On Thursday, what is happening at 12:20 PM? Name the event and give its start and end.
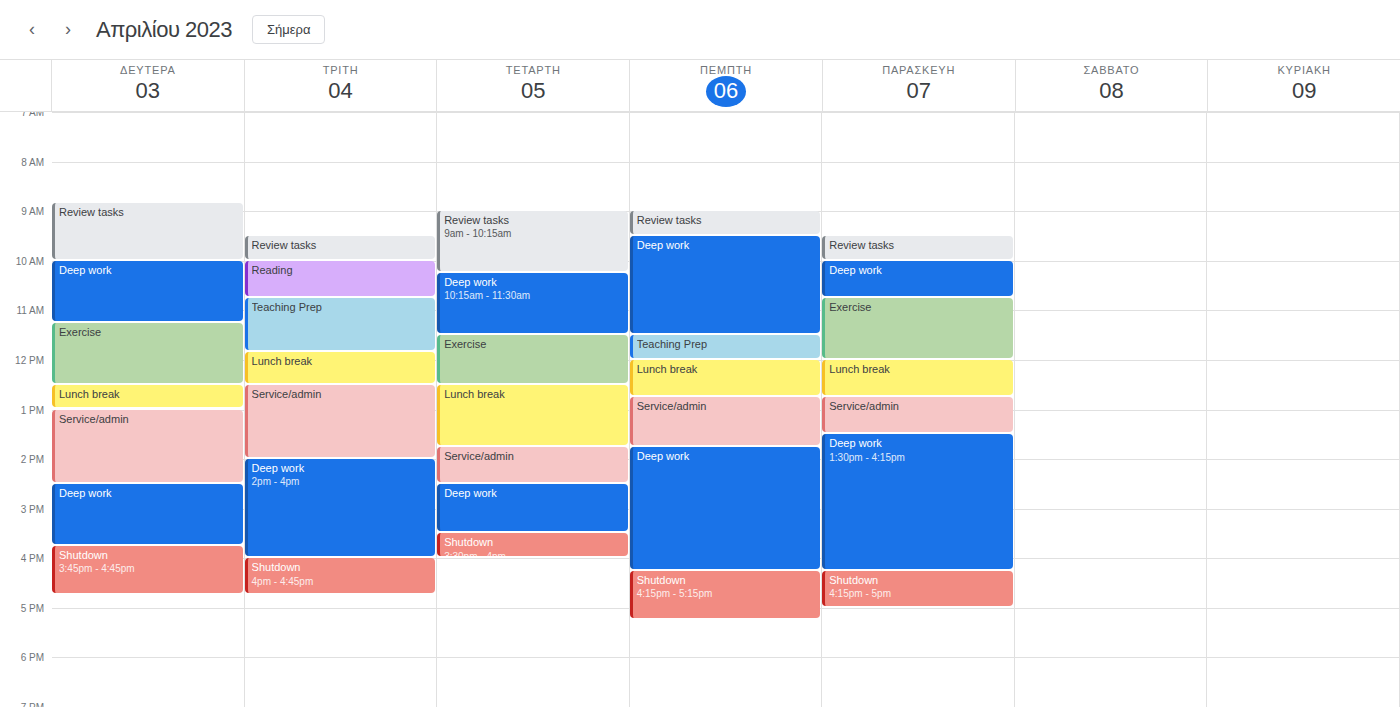
"Lunch break", 12:00 PM to 12:45 PM